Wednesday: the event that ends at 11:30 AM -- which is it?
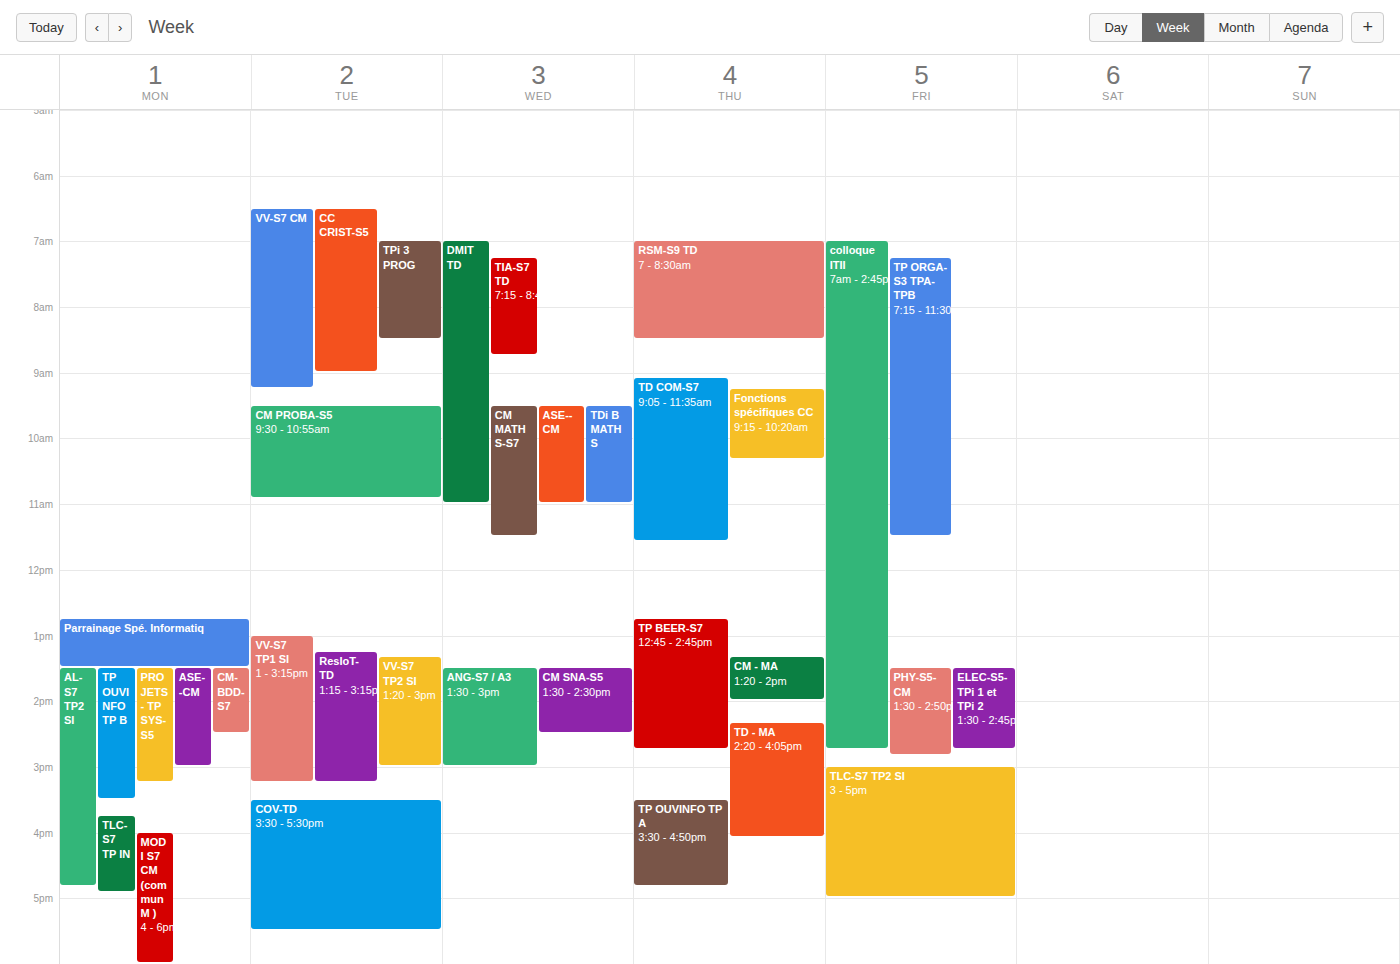
"CM MATHS-S7"